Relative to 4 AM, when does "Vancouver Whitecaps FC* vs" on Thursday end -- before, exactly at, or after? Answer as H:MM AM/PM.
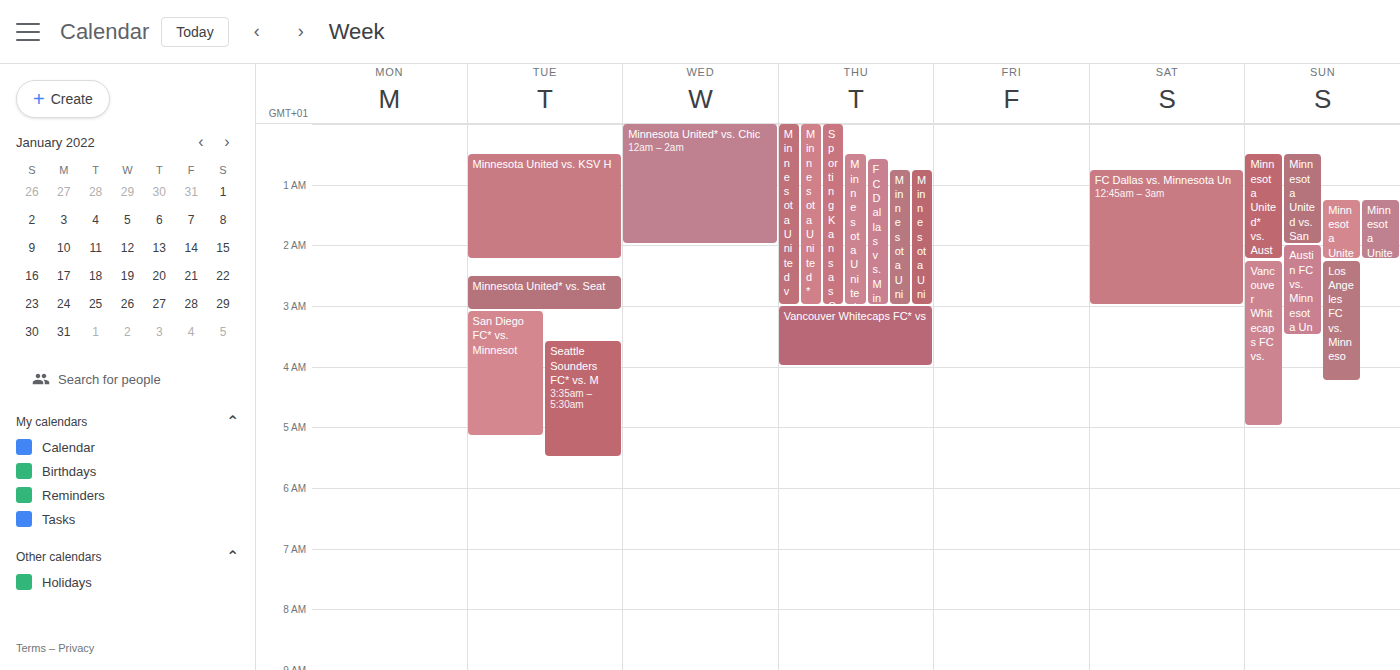
4:00 AM -- exactly at 4 AM, on the 4 AM line.